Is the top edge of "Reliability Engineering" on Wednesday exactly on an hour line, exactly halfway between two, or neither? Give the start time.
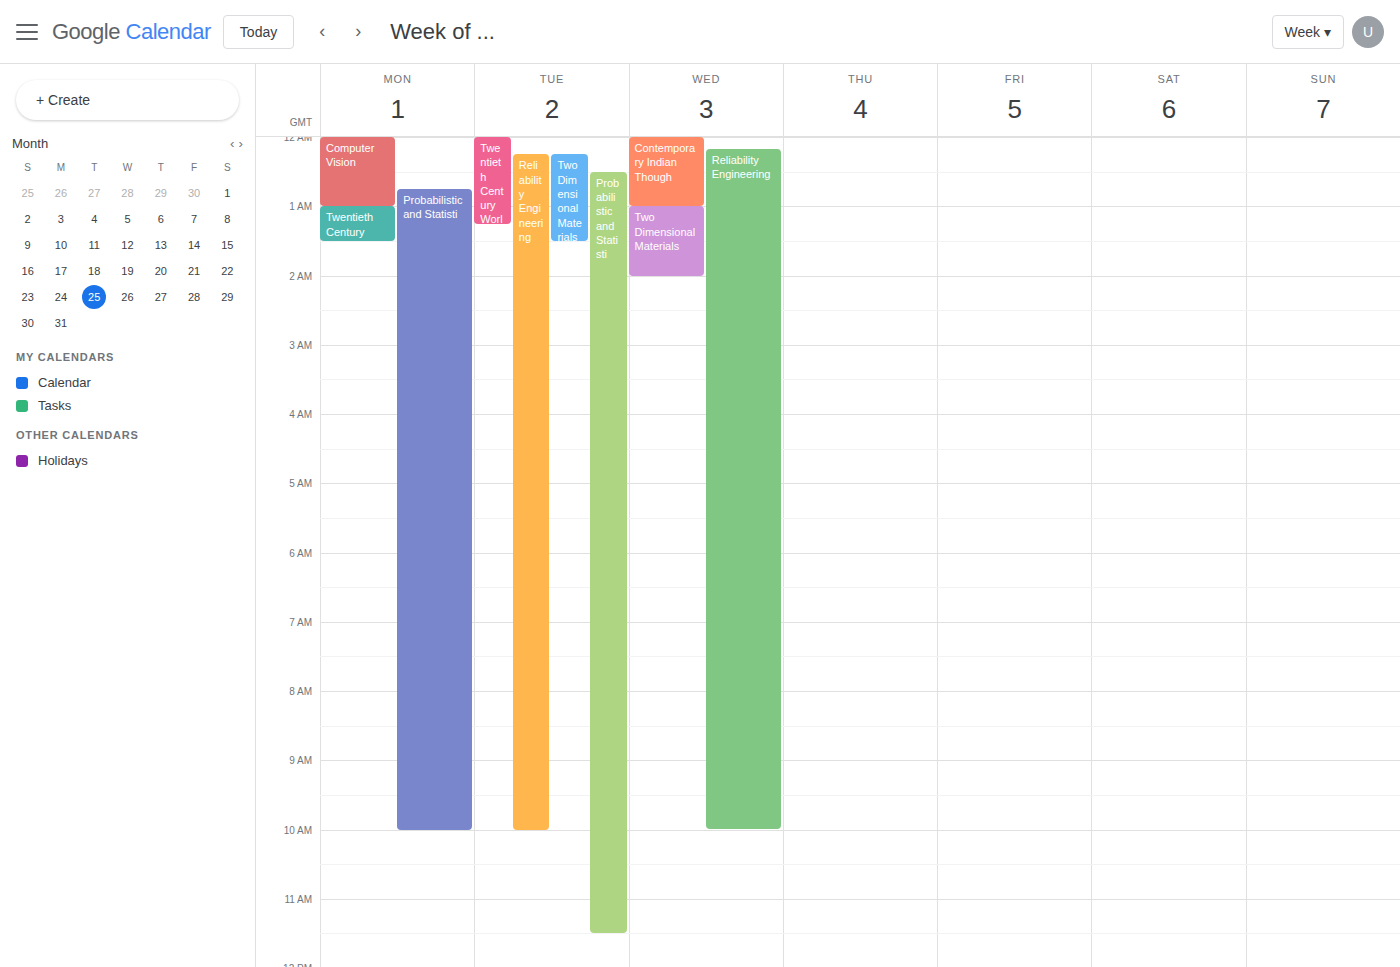
12:10 AM -- neither: 10 minutes below the 12 AM line and 50 minutes above the 1 AM line.